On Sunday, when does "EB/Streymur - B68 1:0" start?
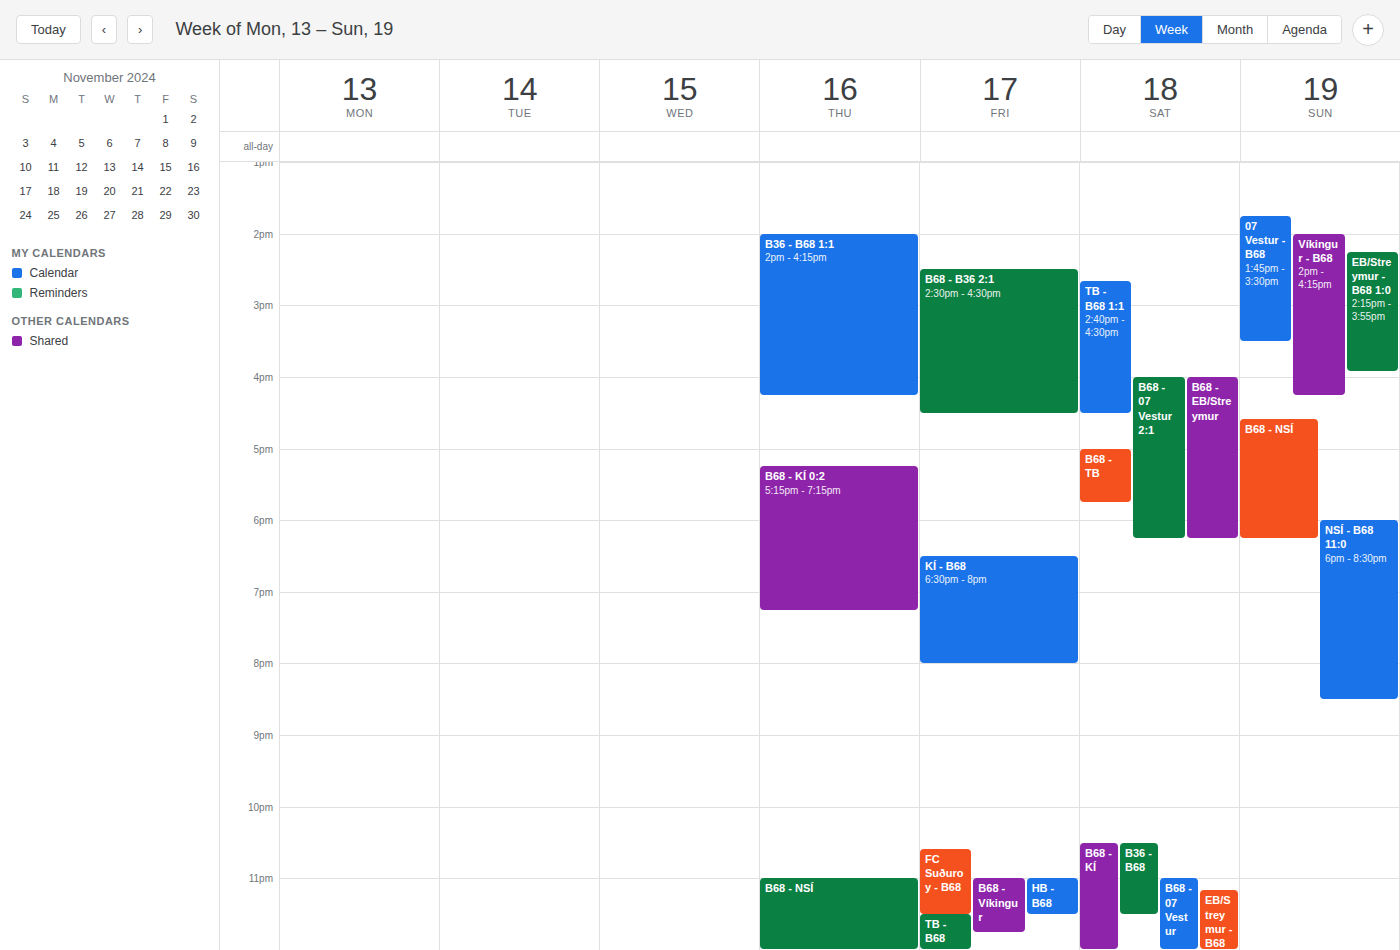
2:15 PM